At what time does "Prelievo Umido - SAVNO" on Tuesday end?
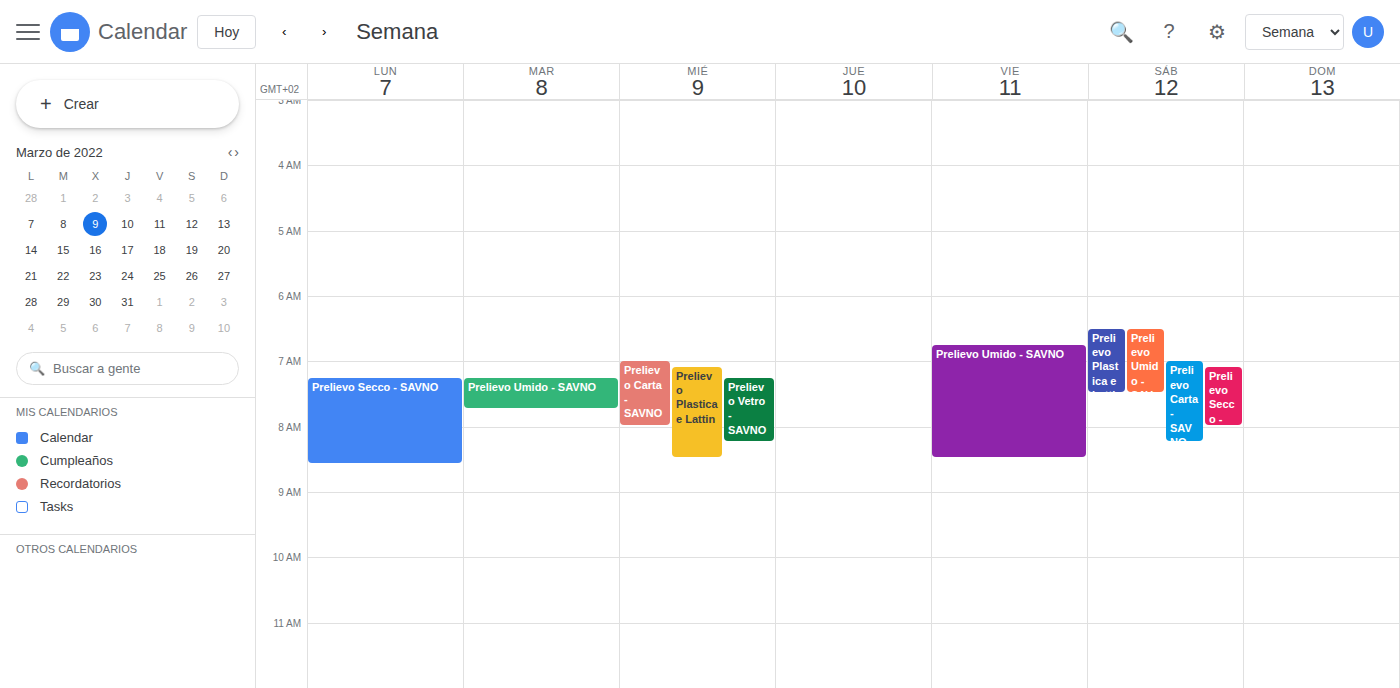
7:45 AM